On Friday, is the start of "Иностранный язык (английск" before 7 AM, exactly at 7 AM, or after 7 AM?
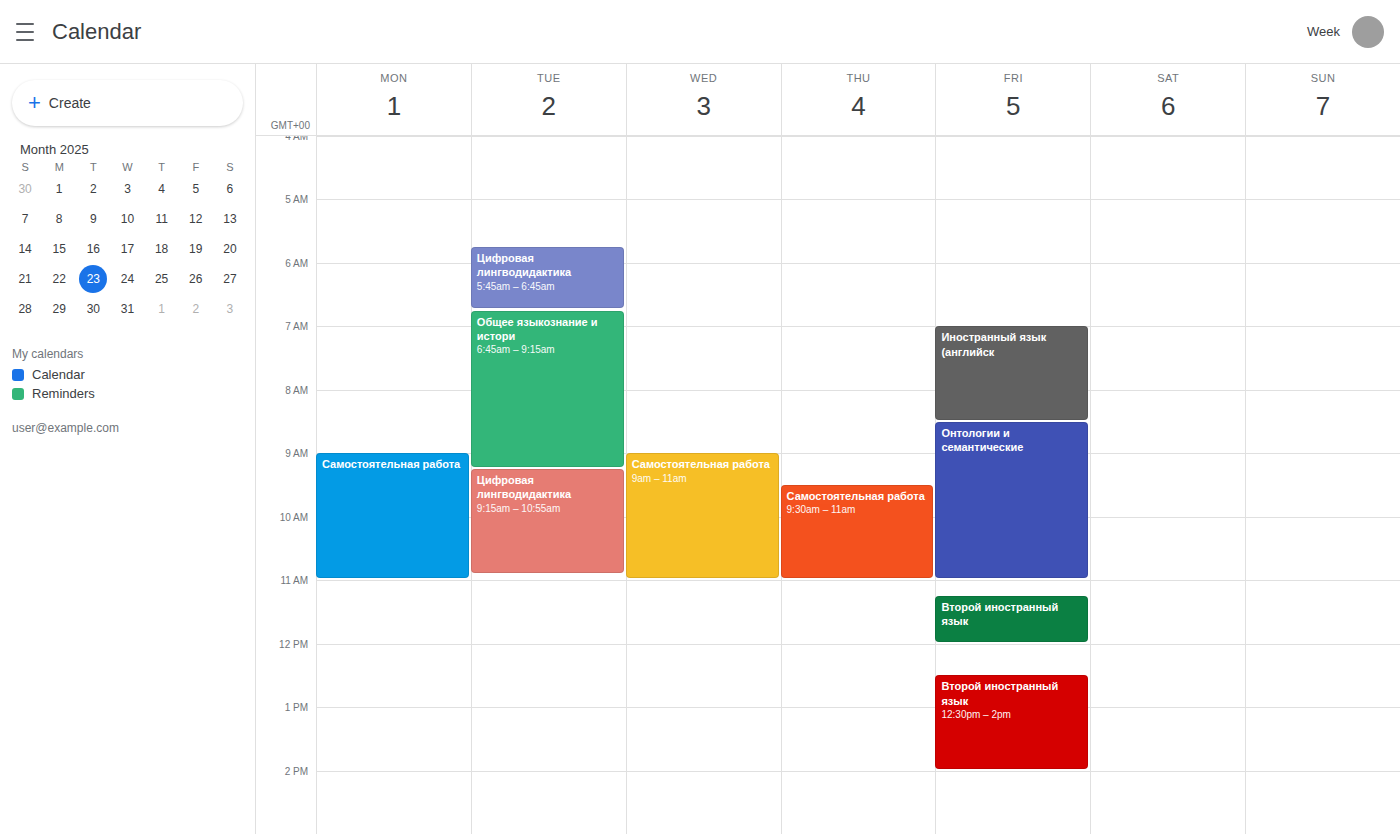
7:00 AM -- exactly at 7 AM, on the 7 AM line.